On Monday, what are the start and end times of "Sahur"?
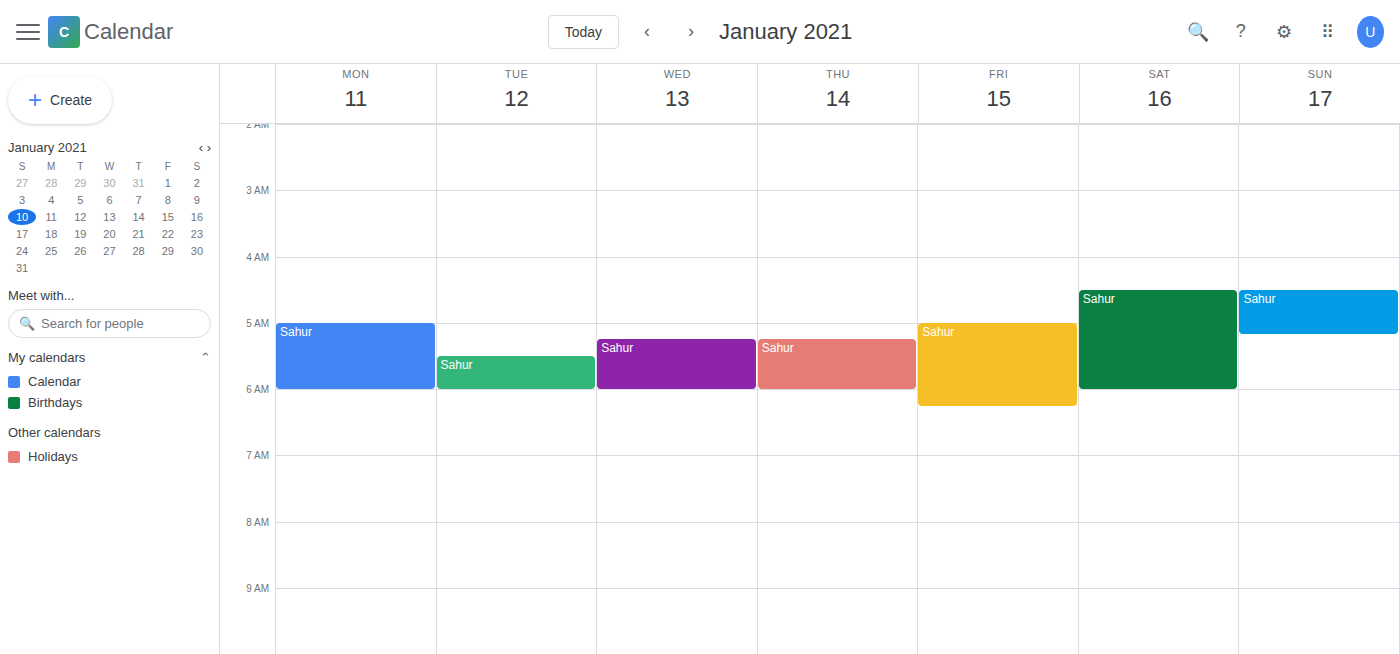
5:00 AM to 6:00 AM